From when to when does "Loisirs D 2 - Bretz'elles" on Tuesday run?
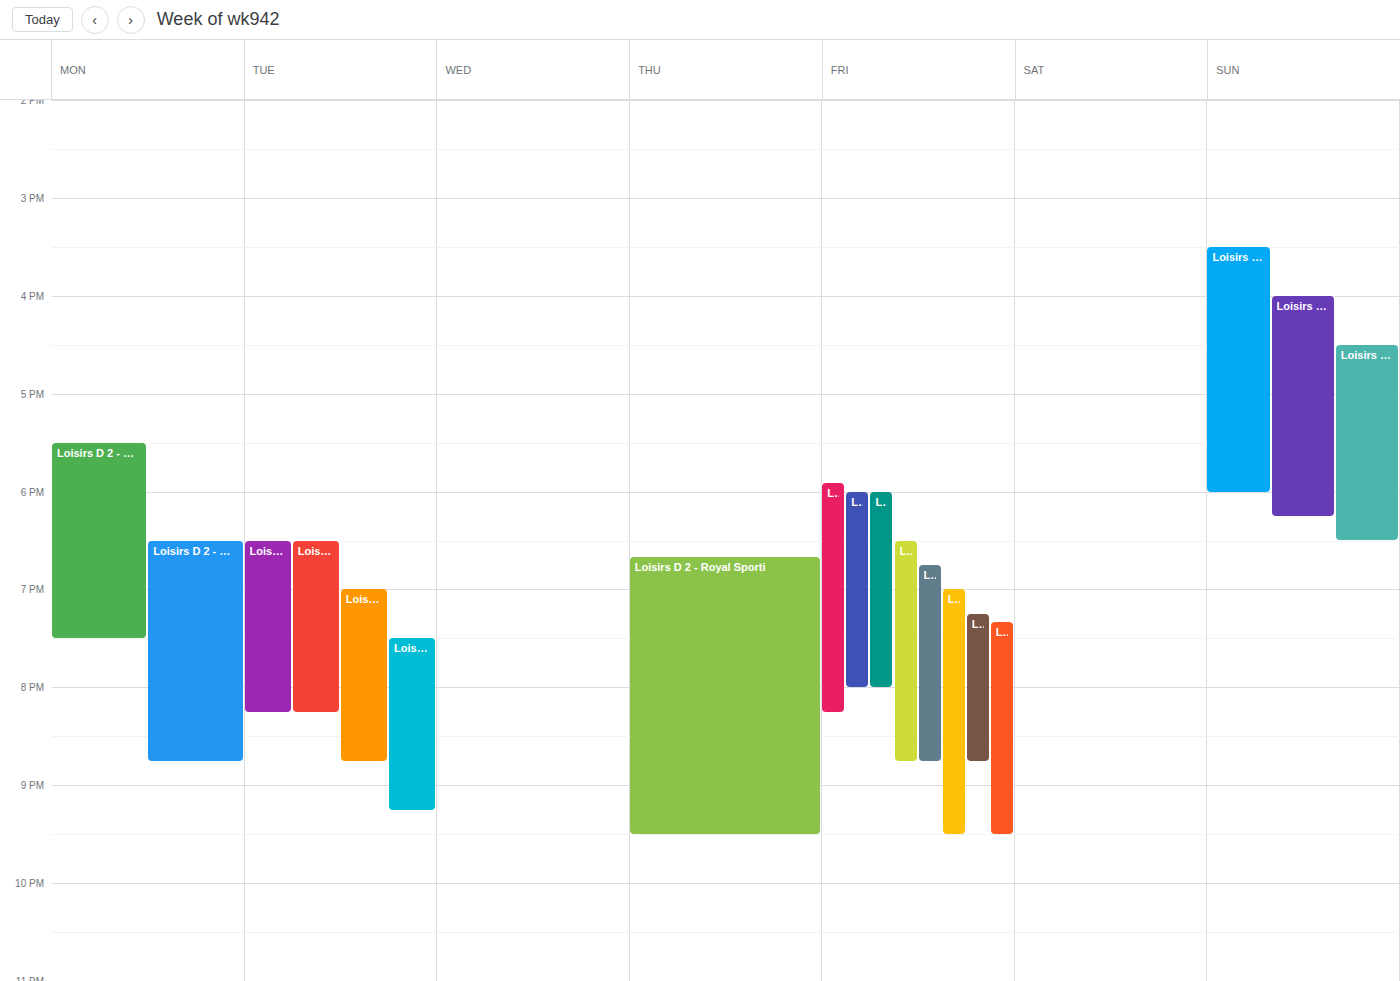
6:30 PM to 8:15 PM